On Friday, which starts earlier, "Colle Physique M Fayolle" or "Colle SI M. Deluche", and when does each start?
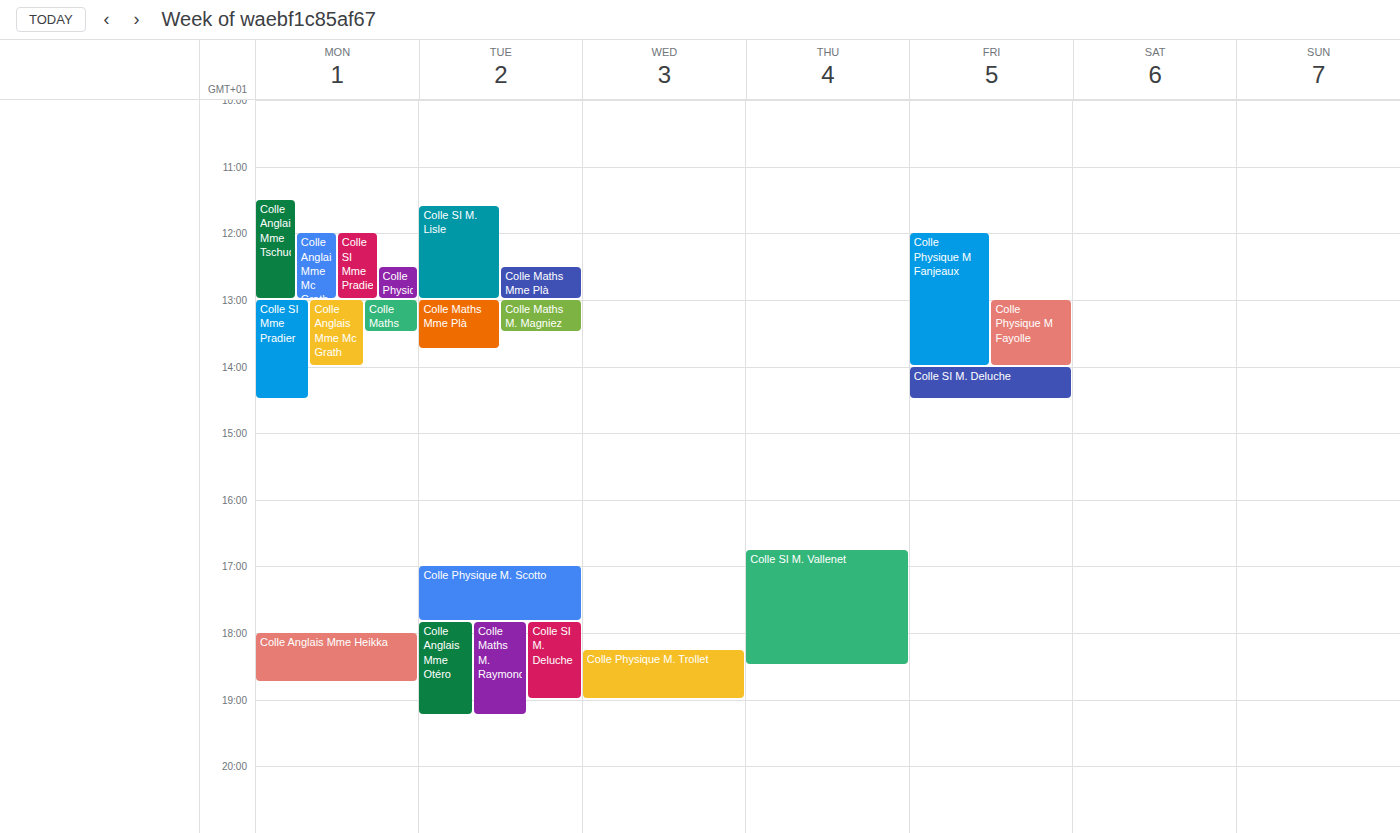
"Colle Physique M Fayolle" 1:00 PM; "Colle SI M. Deluche" 2:00 PM.